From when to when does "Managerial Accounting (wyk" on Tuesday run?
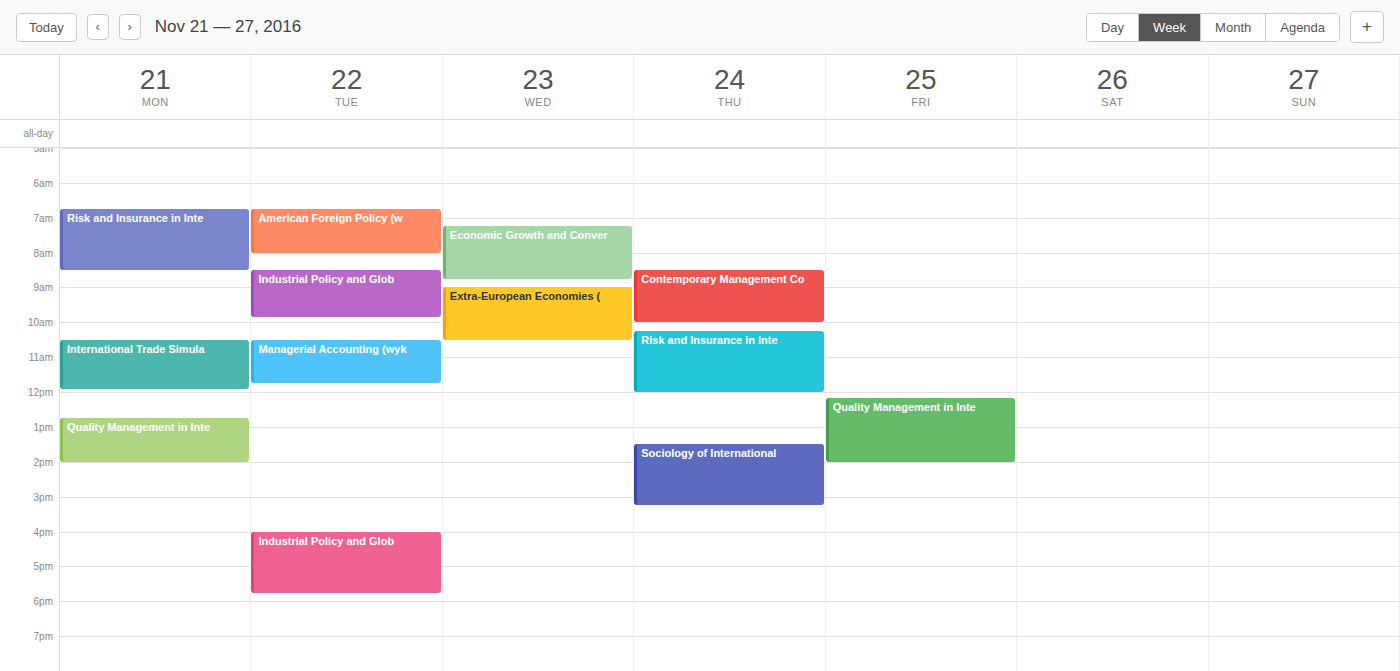
10:30 to 11:45